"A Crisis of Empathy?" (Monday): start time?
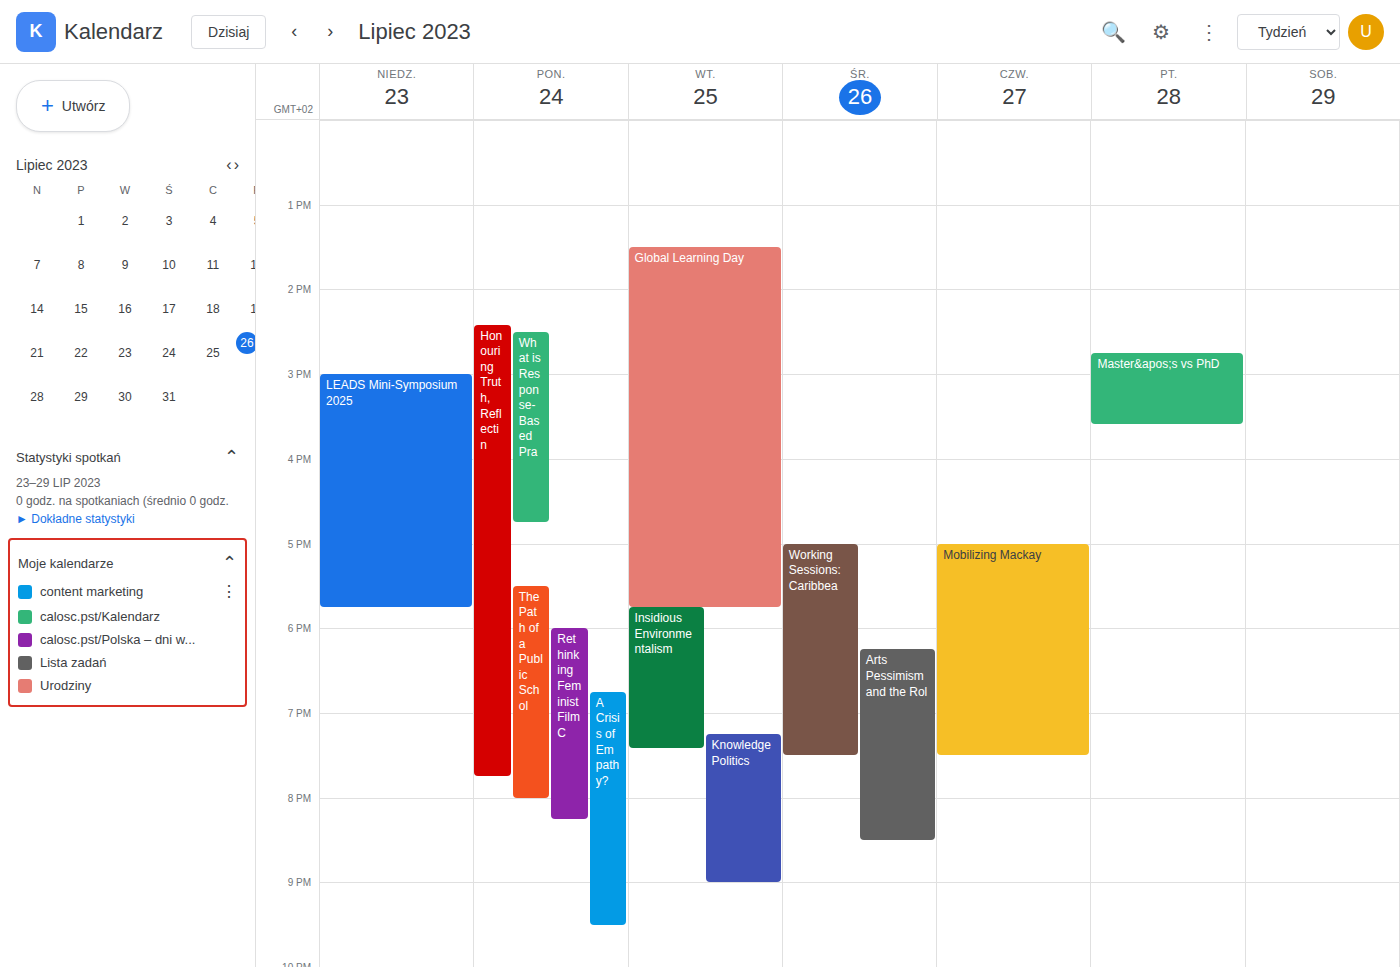
18:45